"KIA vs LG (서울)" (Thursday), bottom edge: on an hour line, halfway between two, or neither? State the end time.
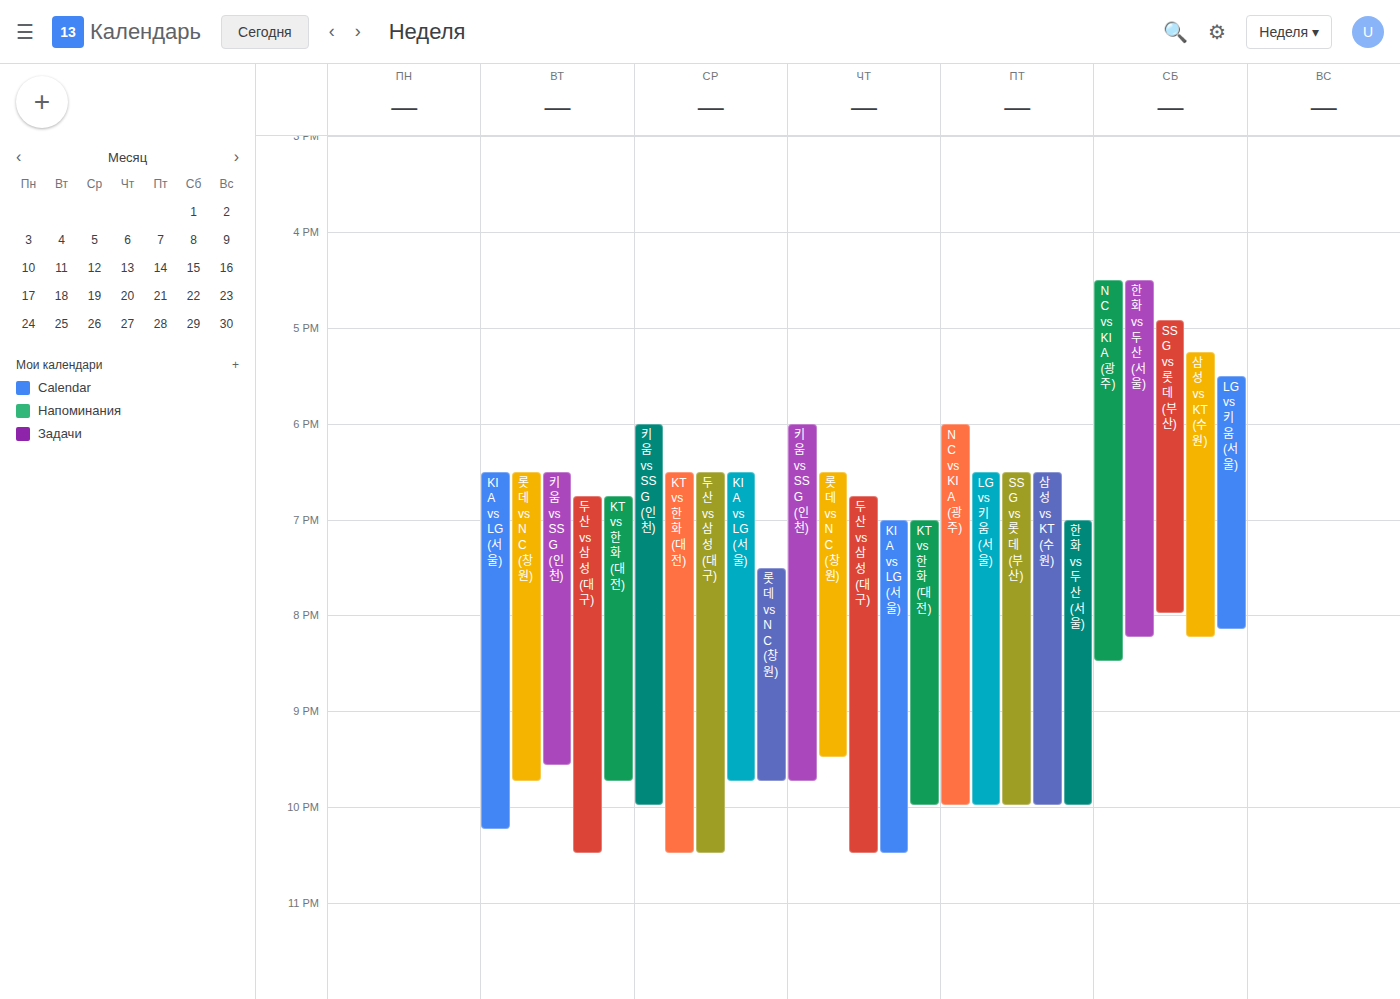
22:30 -- halfway between the 22:00 and 23:00 lines.